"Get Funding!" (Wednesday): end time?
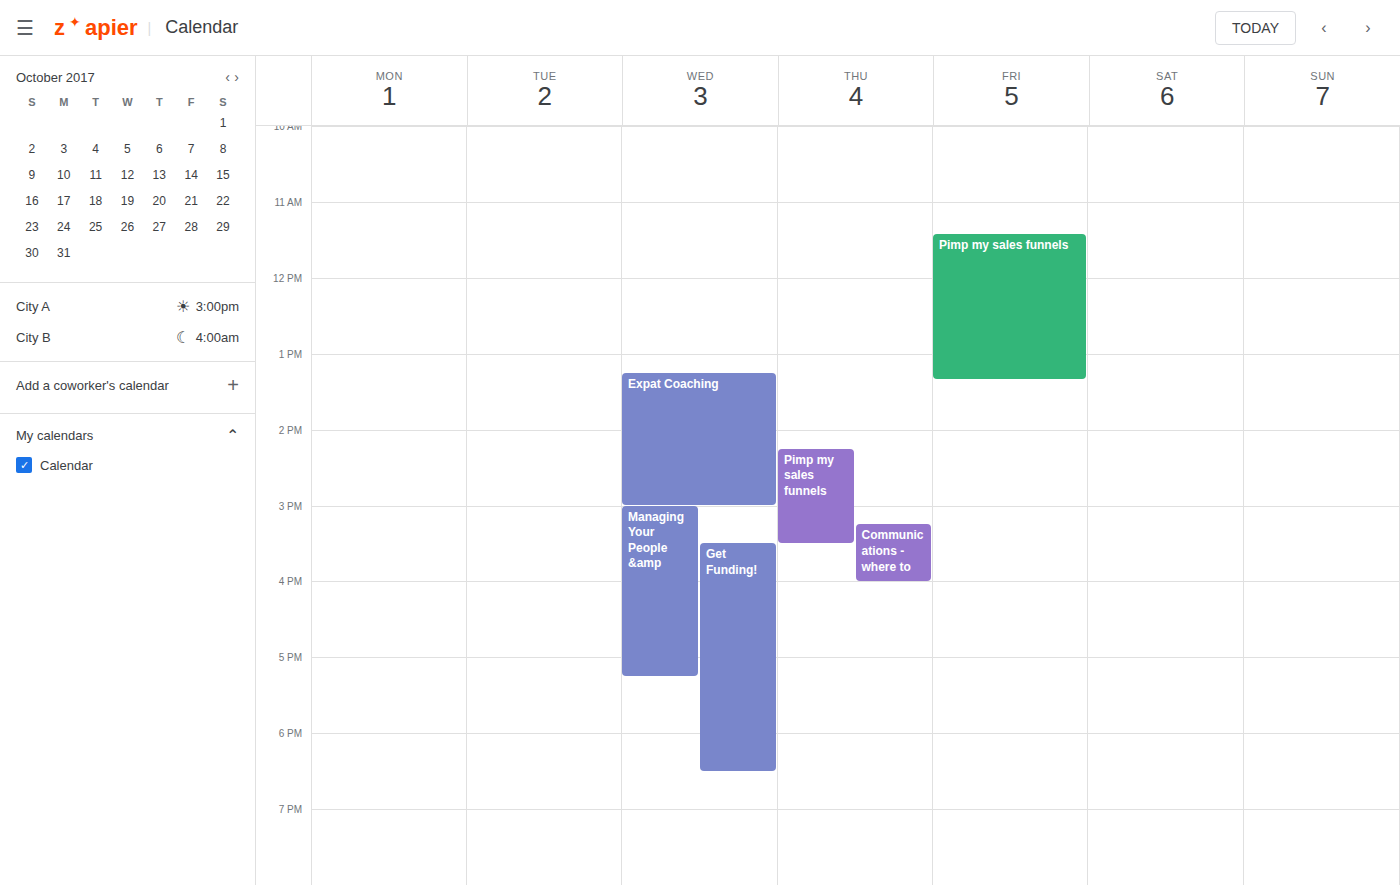
6:30 PM